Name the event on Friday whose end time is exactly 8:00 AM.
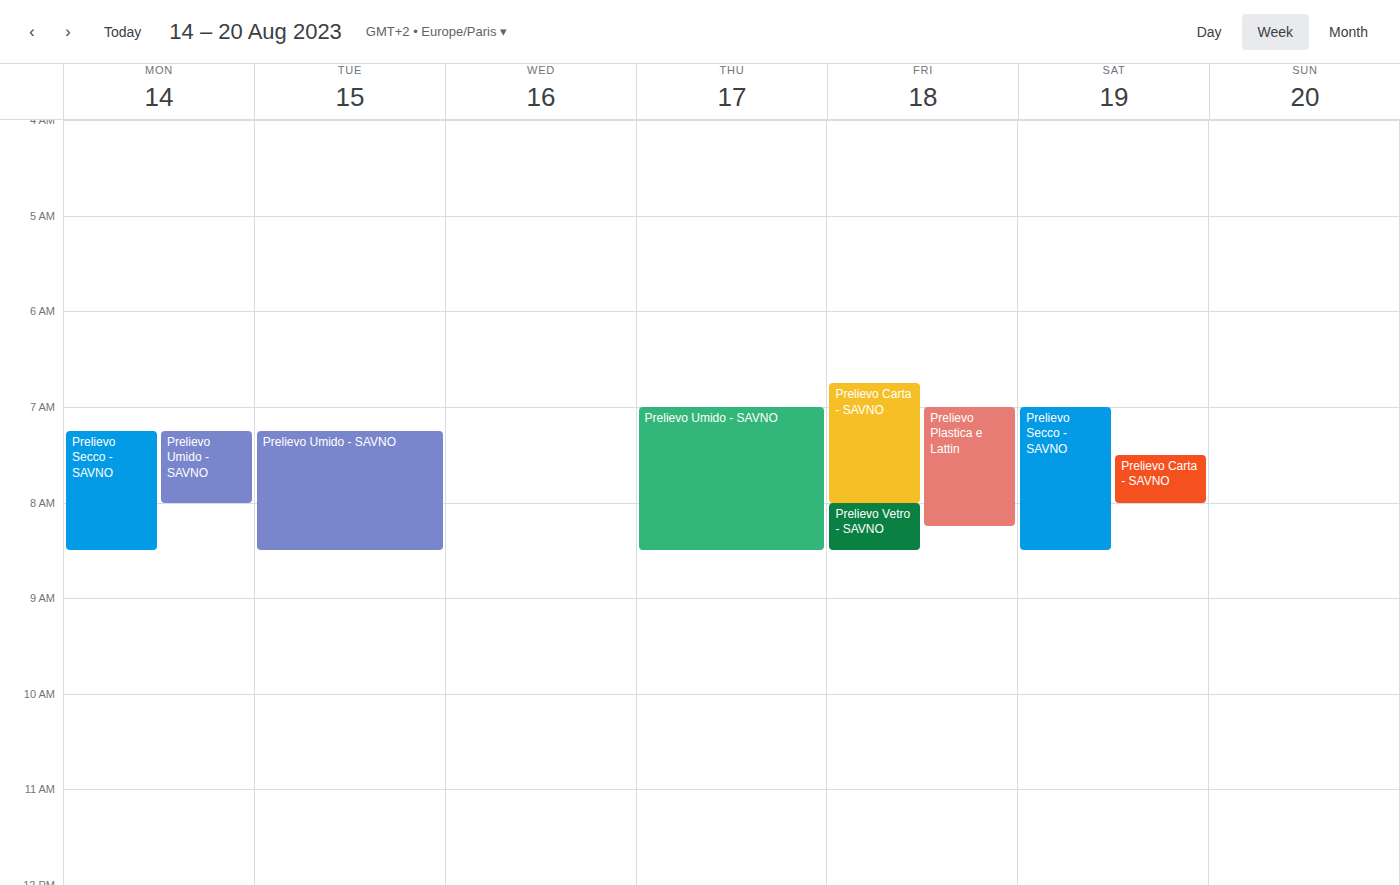
"Prelievo Carta - SAVNO"